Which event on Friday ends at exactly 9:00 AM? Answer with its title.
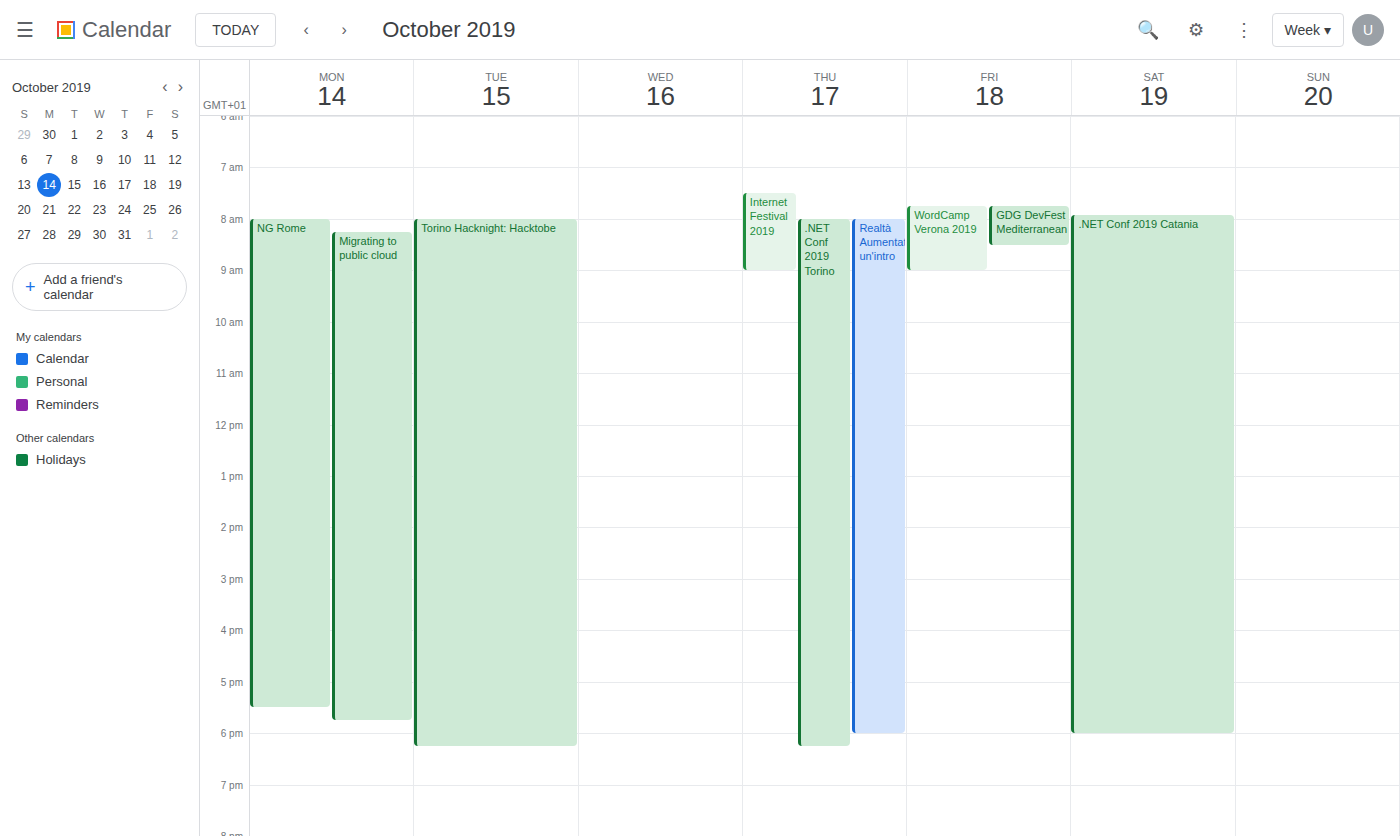
"WordCamp Verona 2019"